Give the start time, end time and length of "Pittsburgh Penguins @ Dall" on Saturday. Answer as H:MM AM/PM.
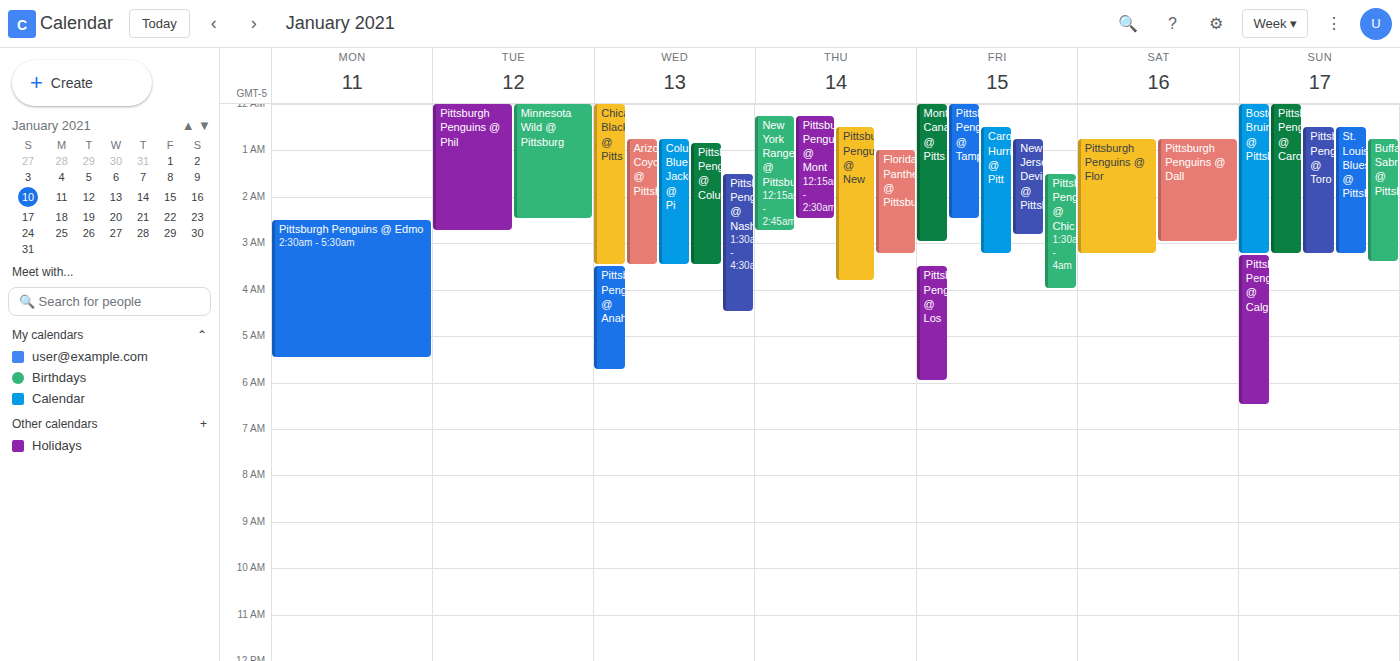
12:45 AM to 3:00 AM, 2 hours 15 minutes